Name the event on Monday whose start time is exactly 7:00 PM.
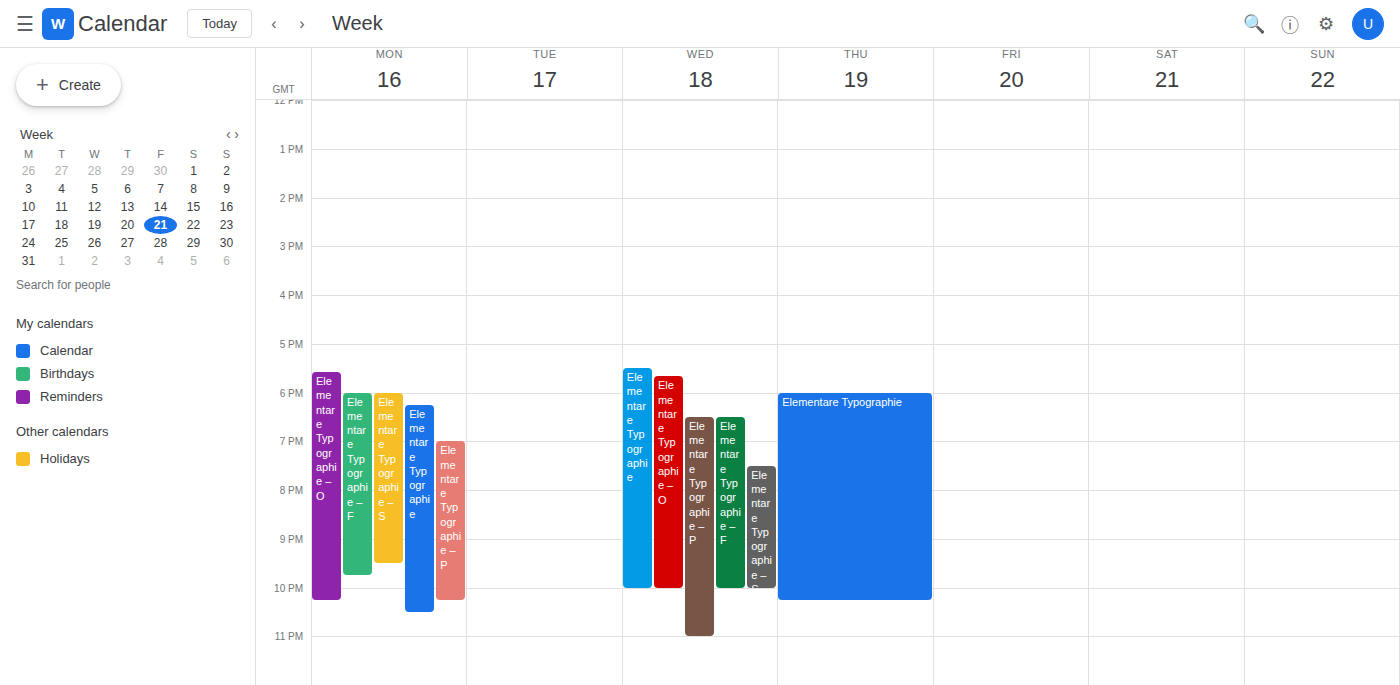
"Elementare Typographie – P"